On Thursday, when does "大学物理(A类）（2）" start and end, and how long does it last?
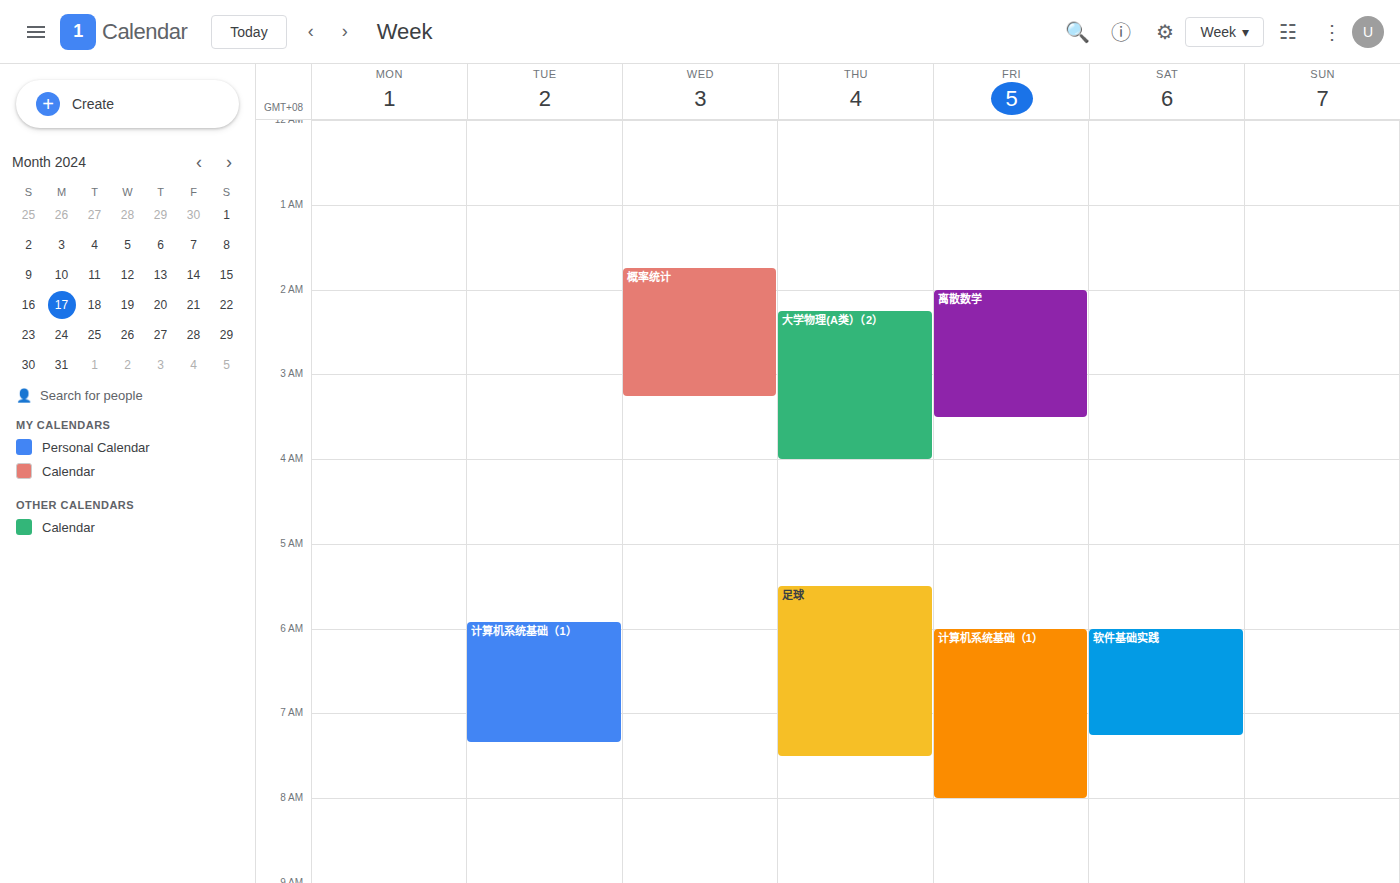
2:15 AM to 4:00 AM, 1 hour 45 minutes